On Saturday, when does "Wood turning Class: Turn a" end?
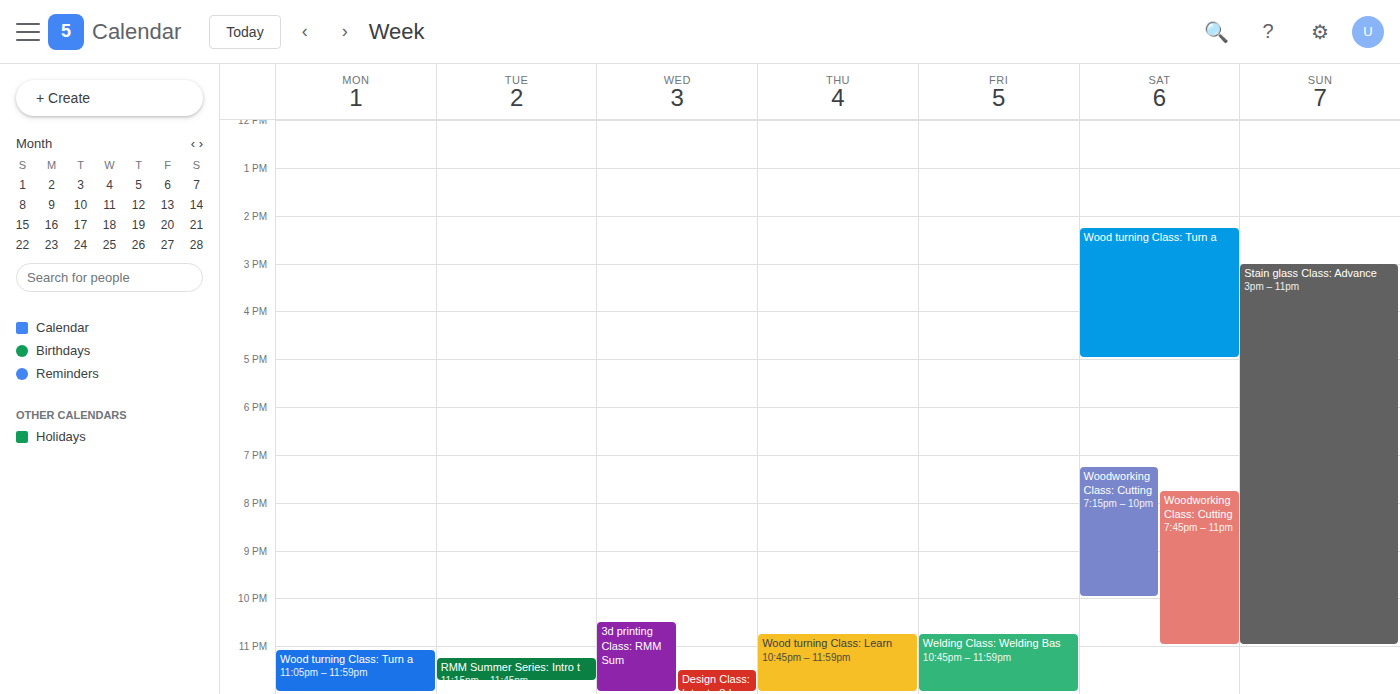
17:00